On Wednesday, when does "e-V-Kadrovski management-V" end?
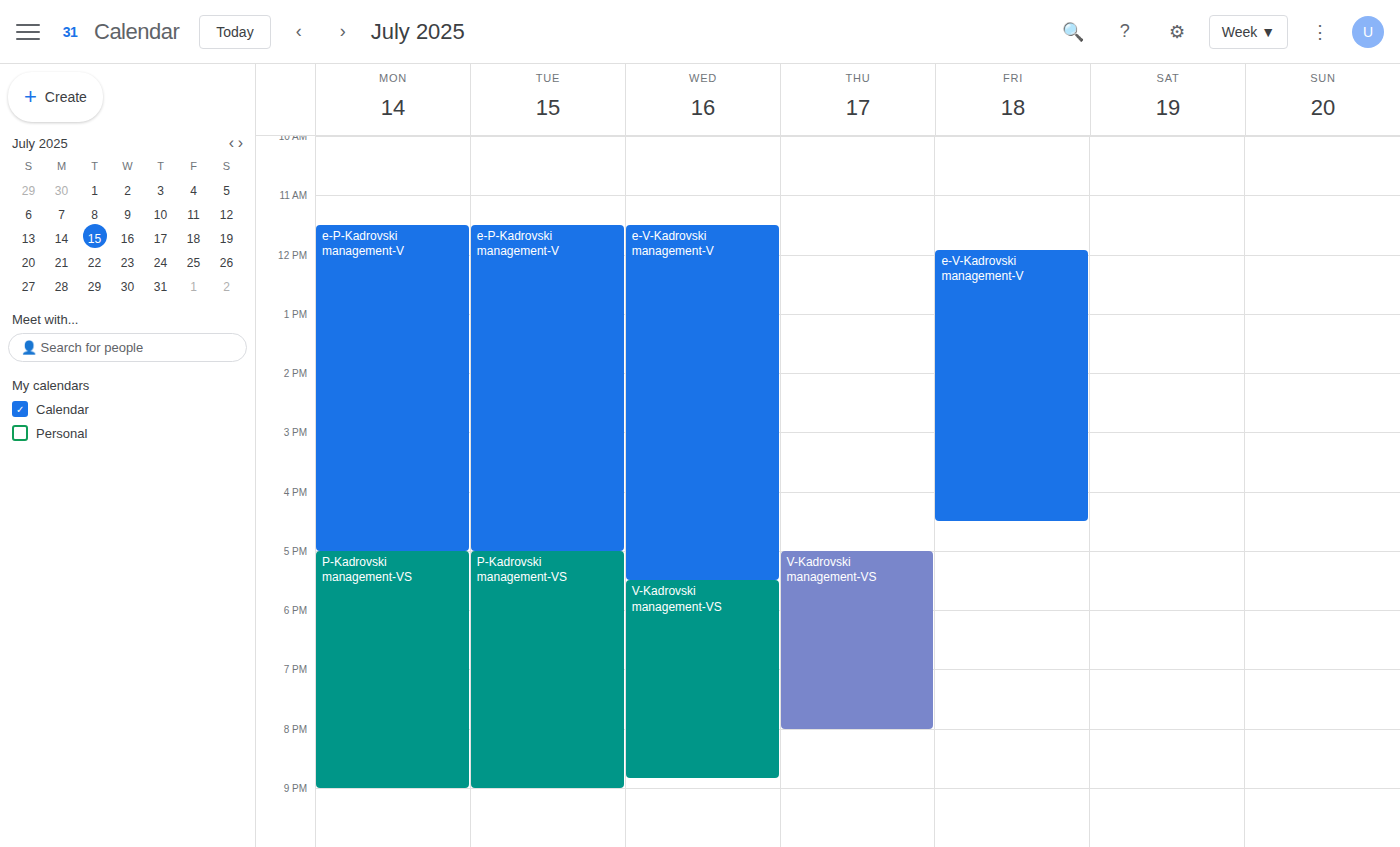
5:30 PM